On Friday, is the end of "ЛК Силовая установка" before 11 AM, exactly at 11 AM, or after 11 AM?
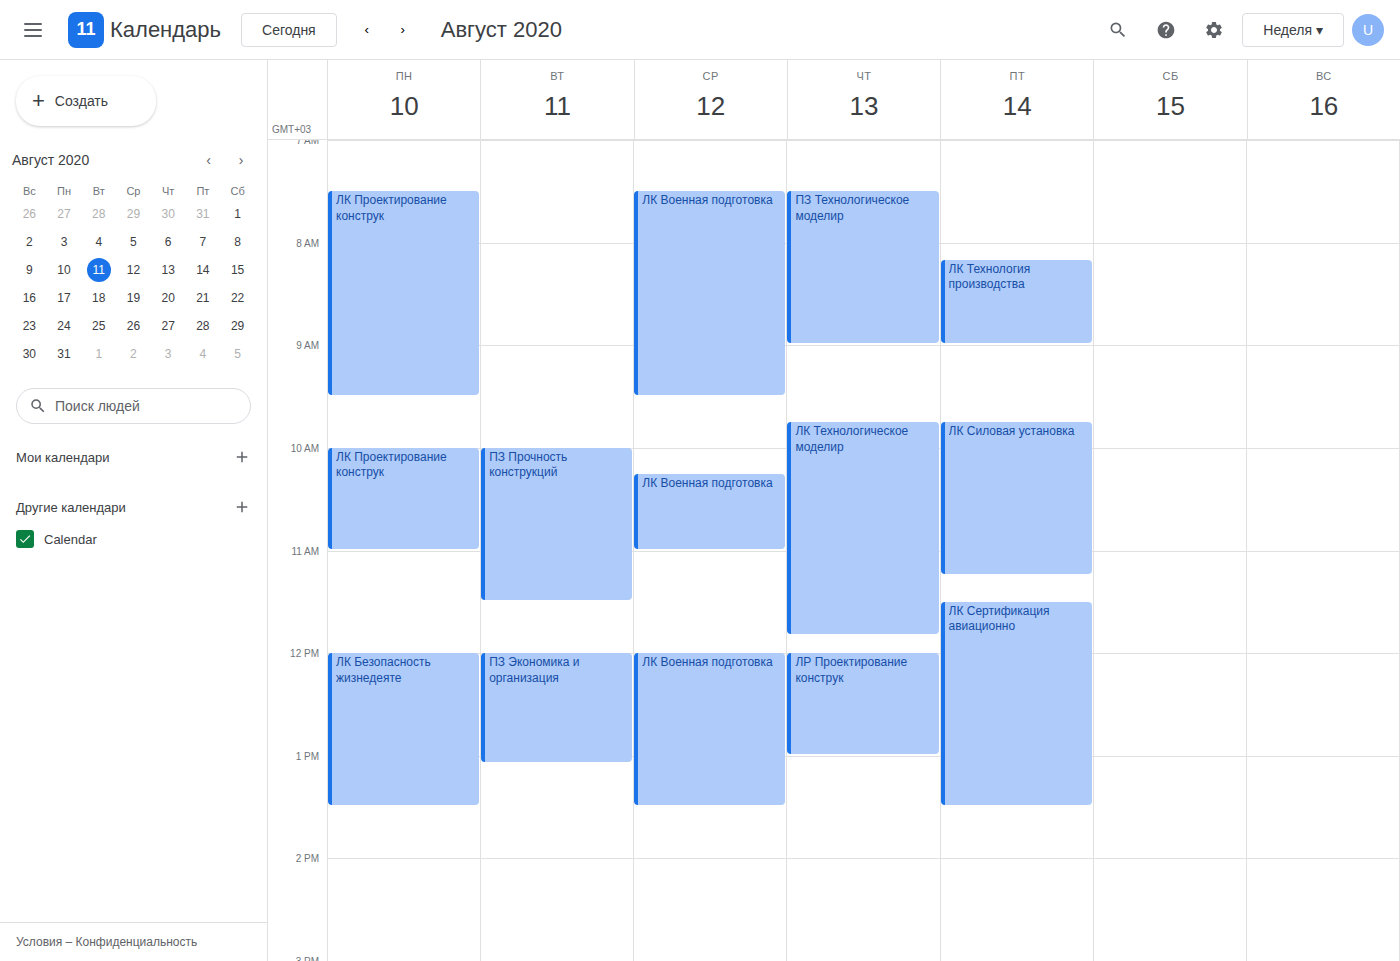
11:15 AM -- after 11 AM, 15 minutes below the 11 AM line.